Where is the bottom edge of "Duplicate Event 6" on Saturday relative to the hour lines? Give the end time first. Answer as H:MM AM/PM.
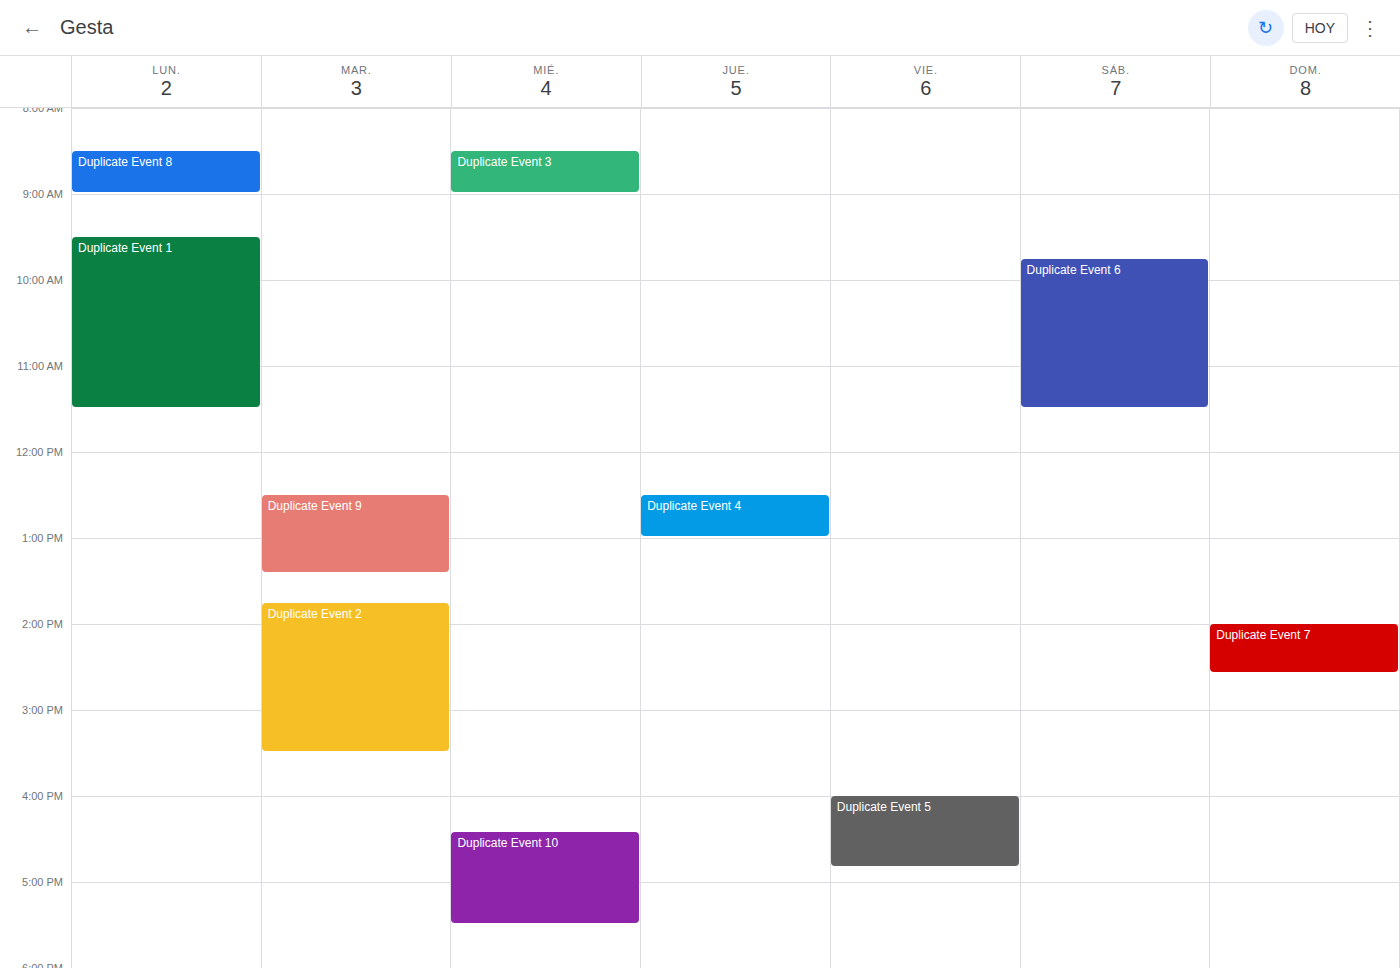
11:30 AM -- halfway between the 11 AM and 12 PM lines.